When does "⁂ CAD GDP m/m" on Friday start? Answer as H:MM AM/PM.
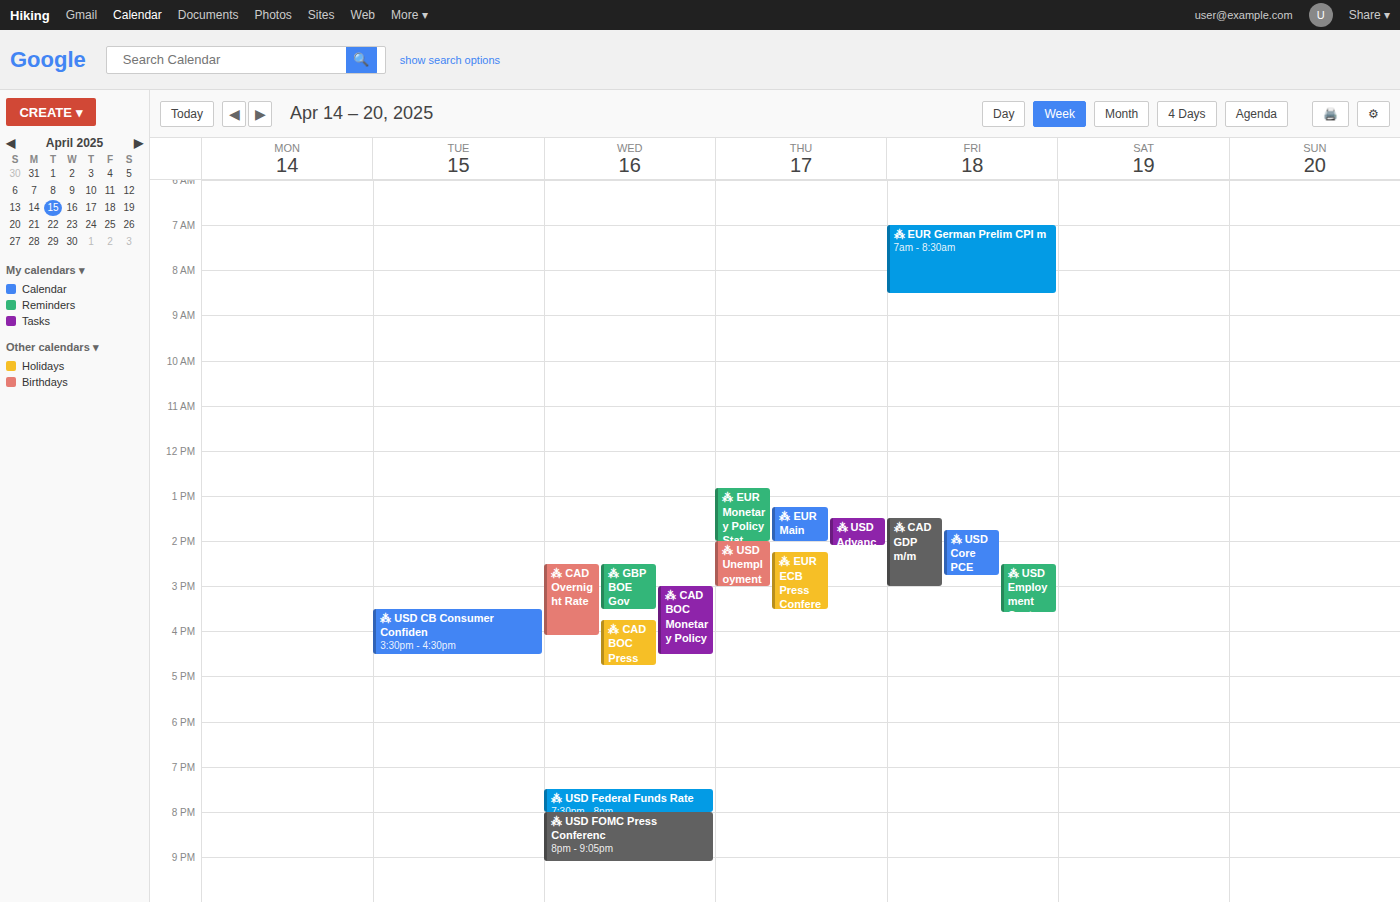
1:30 PM